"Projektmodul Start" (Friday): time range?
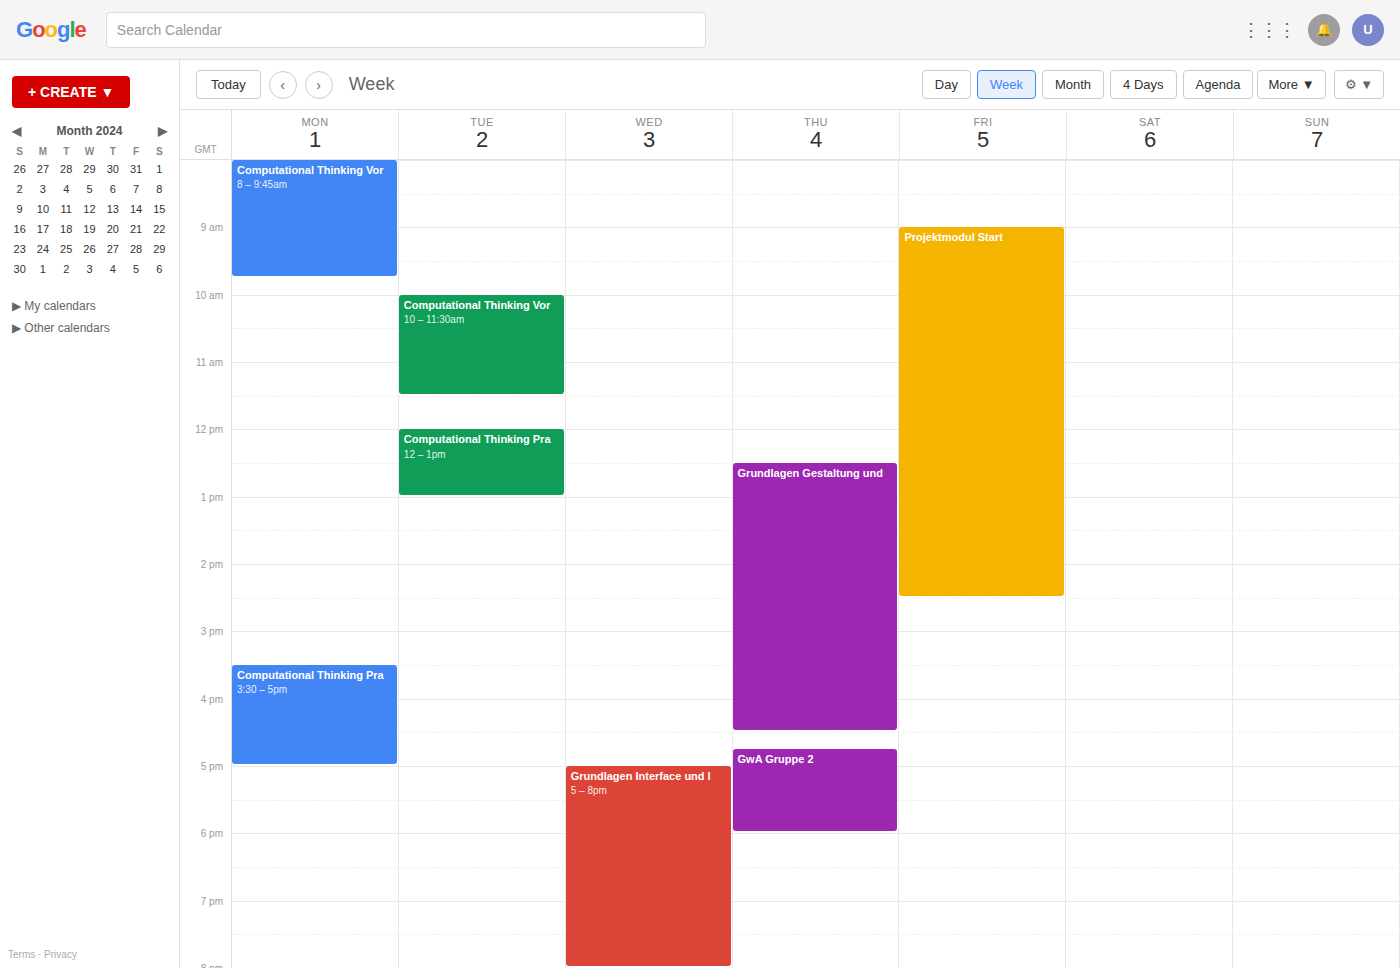
9:00 AM to 2:30 PM